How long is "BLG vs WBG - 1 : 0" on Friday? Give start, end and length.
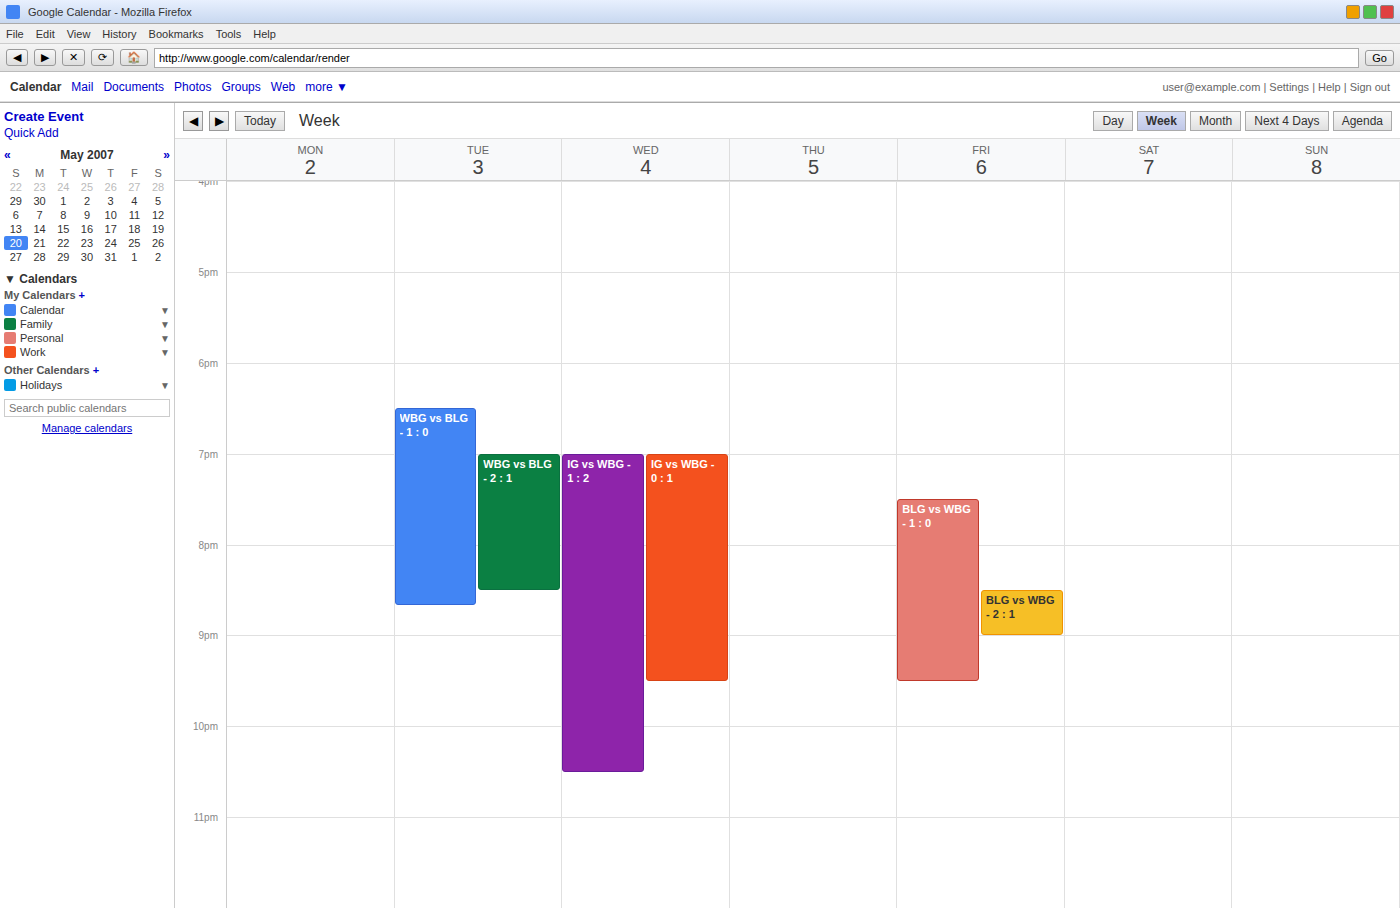
7:30 PM to 9:30 PM, 2 hours